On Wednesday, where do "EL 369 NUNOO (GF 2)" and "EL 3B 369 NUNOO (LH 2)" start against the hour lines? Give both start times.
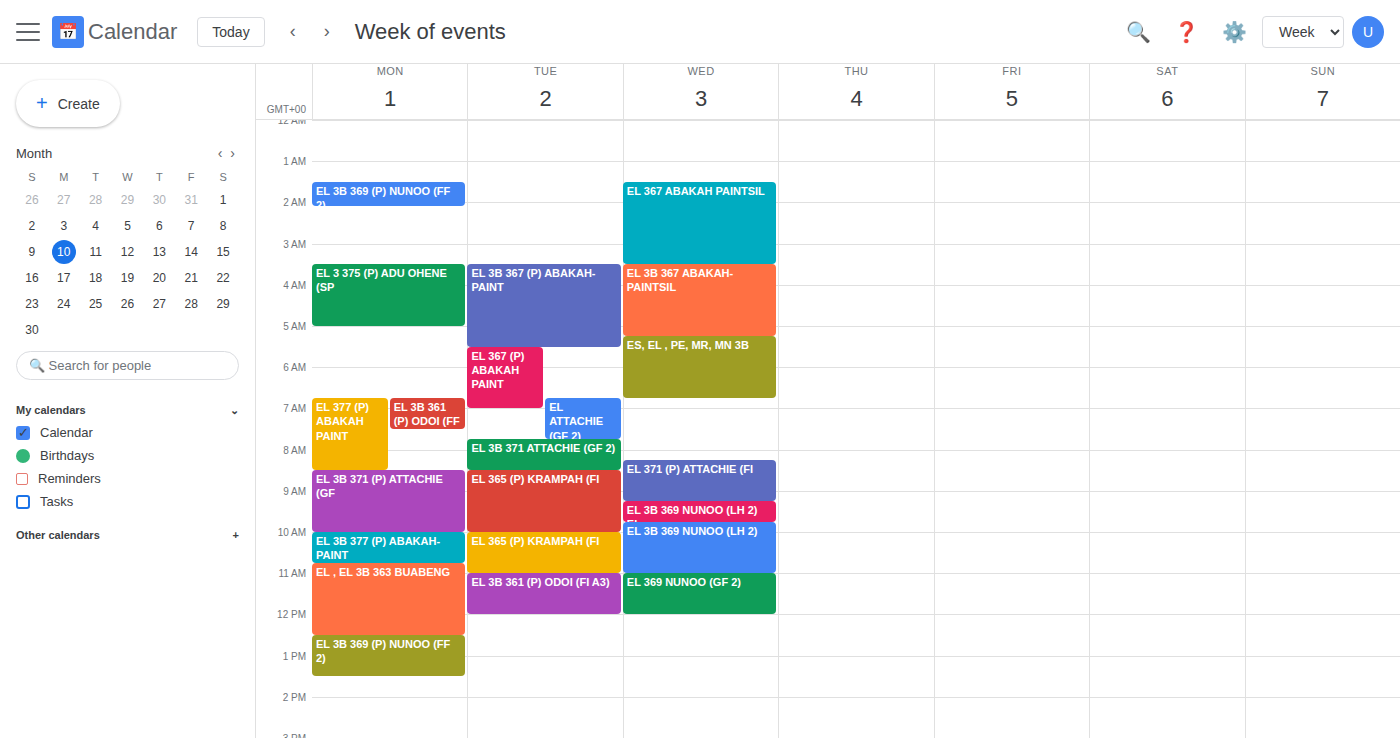
"EL 369 NUNOO (GF 2)": 11:00 AM, exactly on the 11 AM line. "EL 3B 369 NUNOO (LH 2)": 9:45 AM, neither: three quarters of the way from the 9 AM line to the 10 AM line.